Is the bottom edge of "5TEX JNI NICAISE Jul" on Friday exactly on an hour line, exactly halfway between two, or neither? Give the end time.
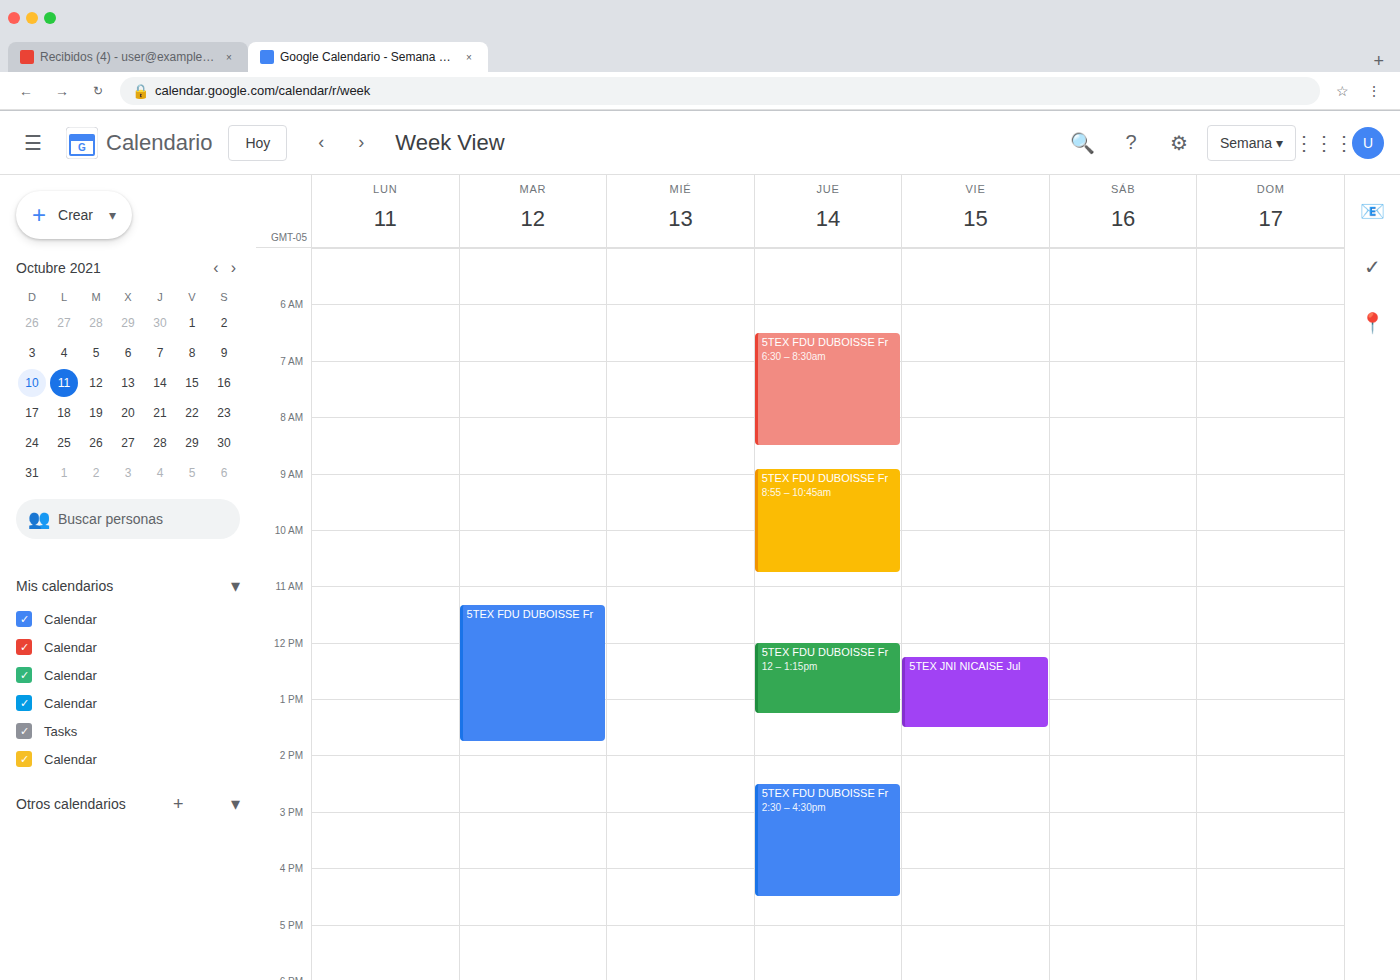
13:30 -- halfway between the 13:00 and 14:00 lines.